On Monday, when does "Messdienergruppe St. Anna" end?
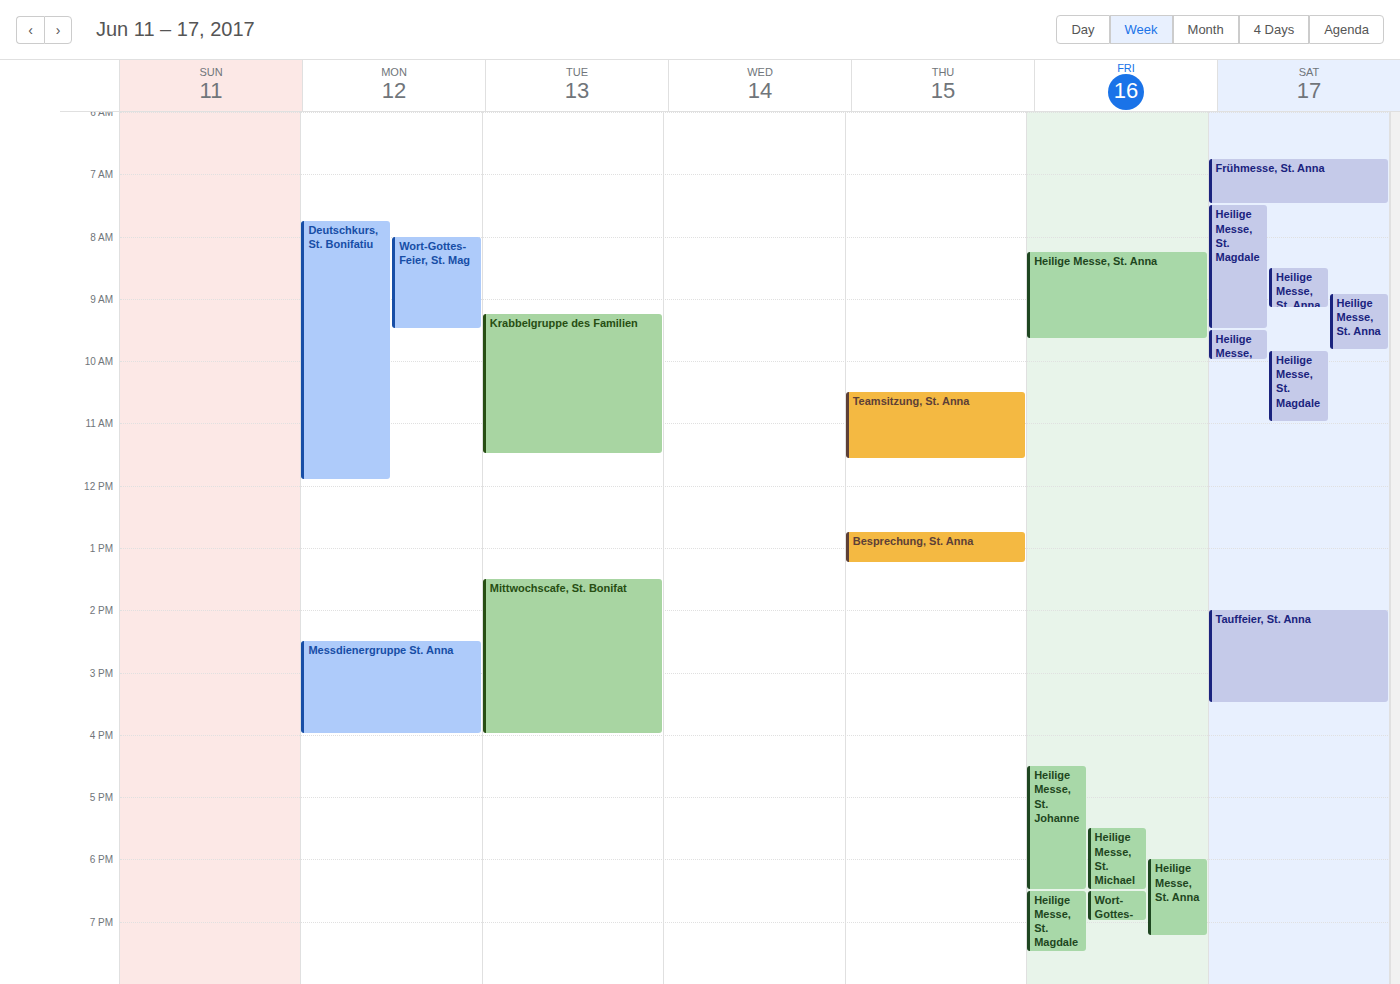
4:00 PM